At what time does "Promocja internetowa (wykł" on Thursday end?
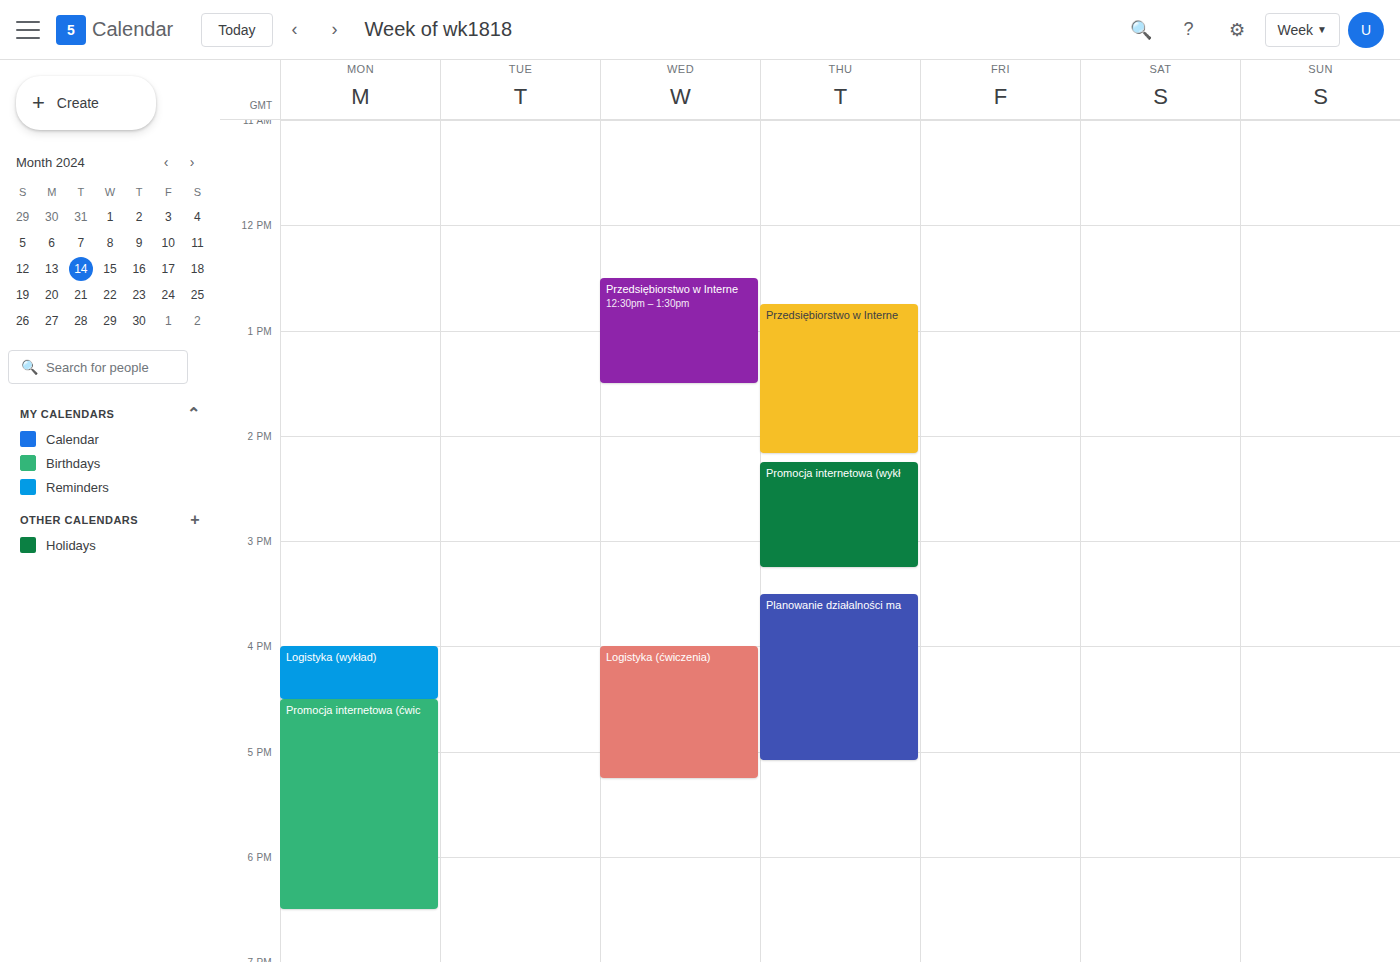
3:15 PM